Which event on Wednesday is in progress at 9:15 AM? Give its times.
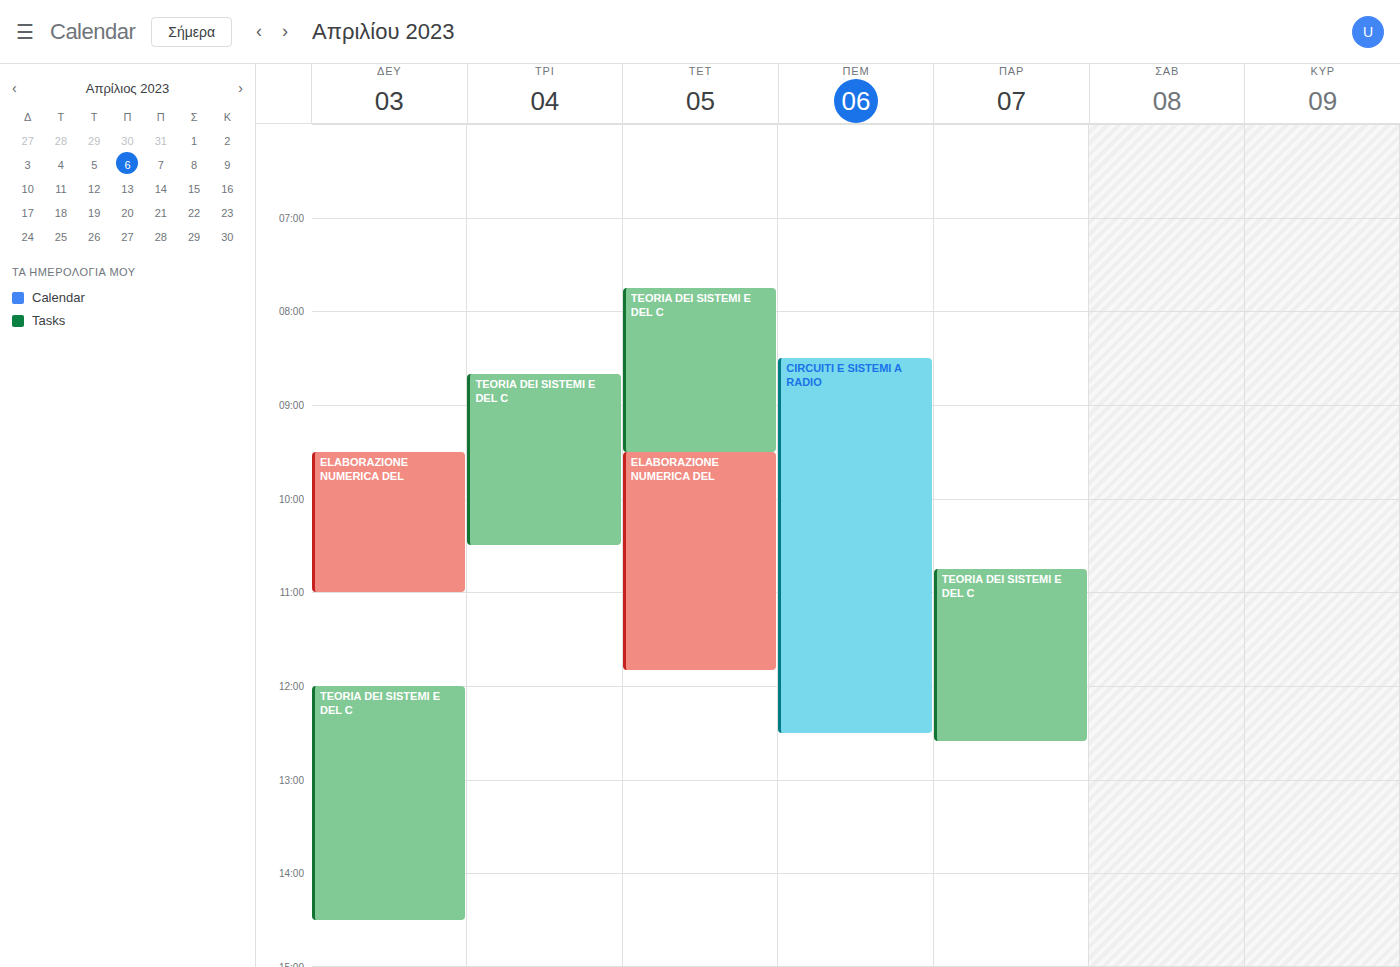
"TEORIA DEI SISTEMI E DEL C", 7:45 AM to 9:30 AM